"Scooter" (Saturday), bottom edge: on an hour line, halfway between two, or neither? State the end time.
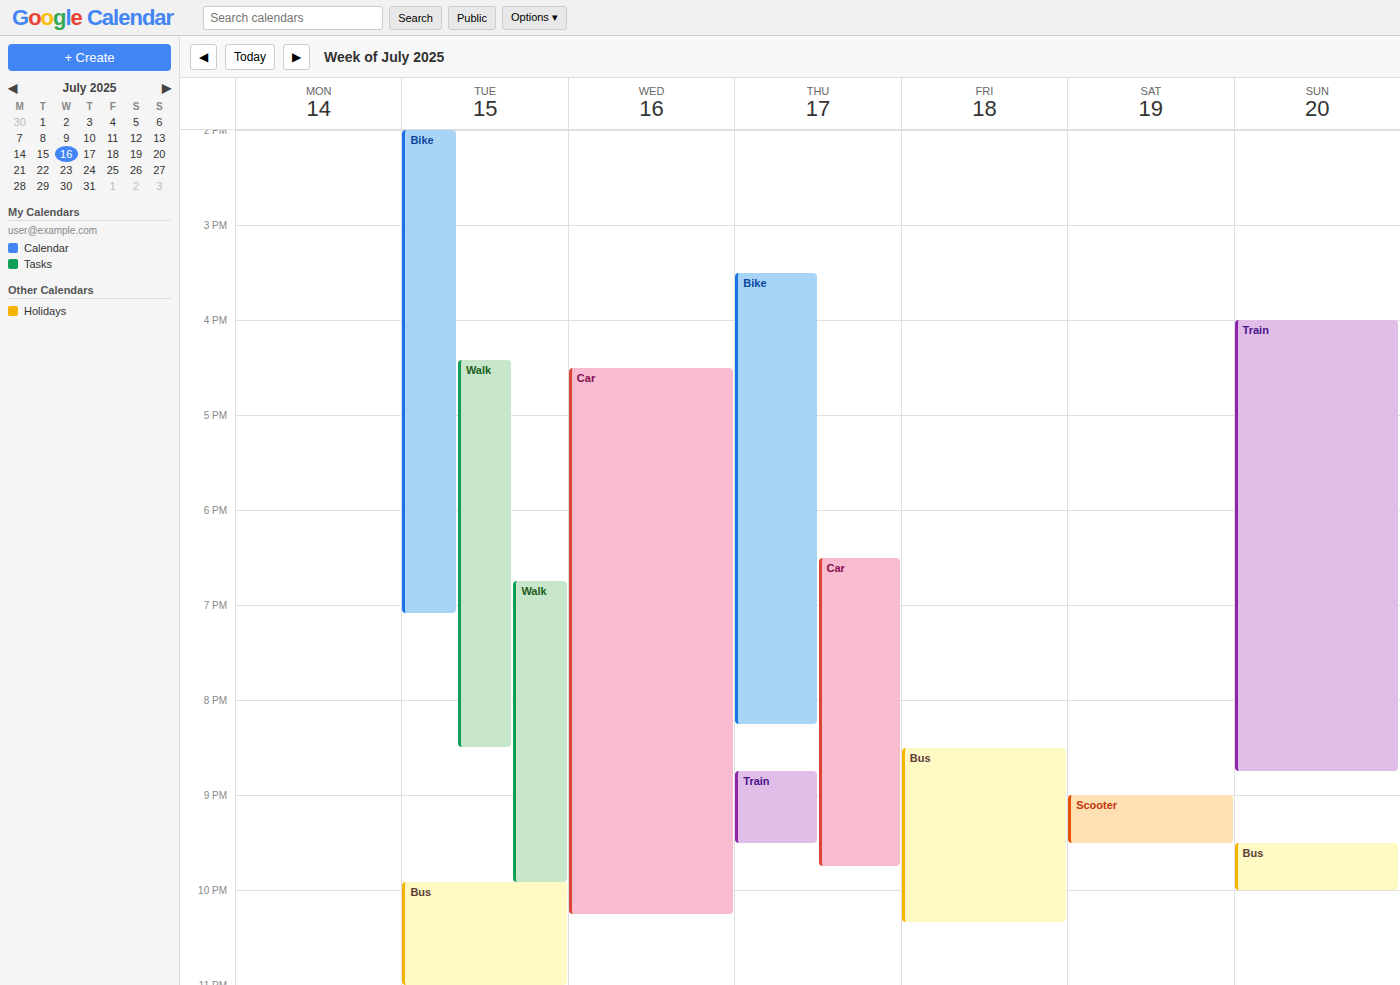
9:30 PM -- halfway between the 9 PM and 10 PM lines.